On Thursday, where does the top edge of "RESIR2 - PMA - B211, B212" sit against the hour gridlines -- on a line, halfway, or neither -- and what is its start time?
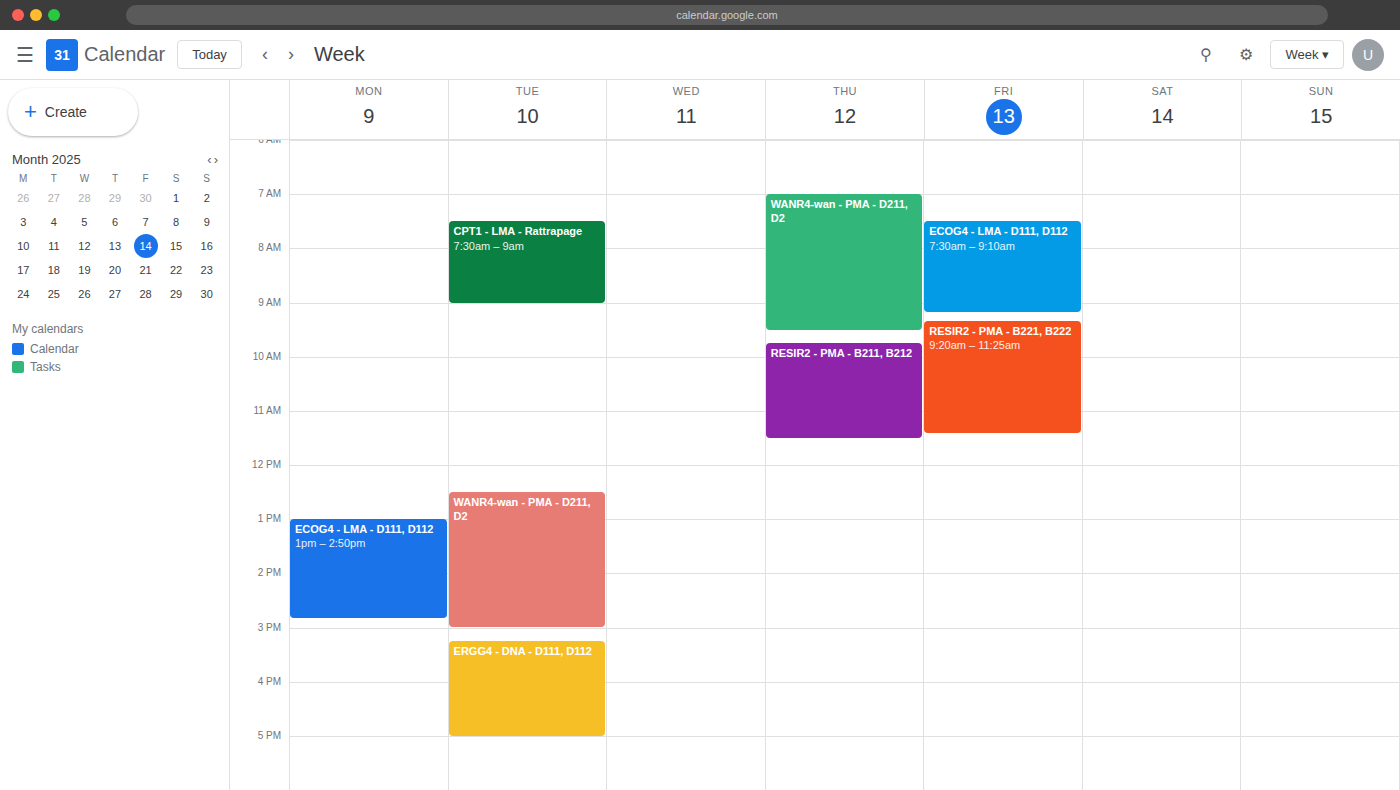
9:45 AM -- neither: three quarters of the way from the 9 AM line to the 10 AM line.